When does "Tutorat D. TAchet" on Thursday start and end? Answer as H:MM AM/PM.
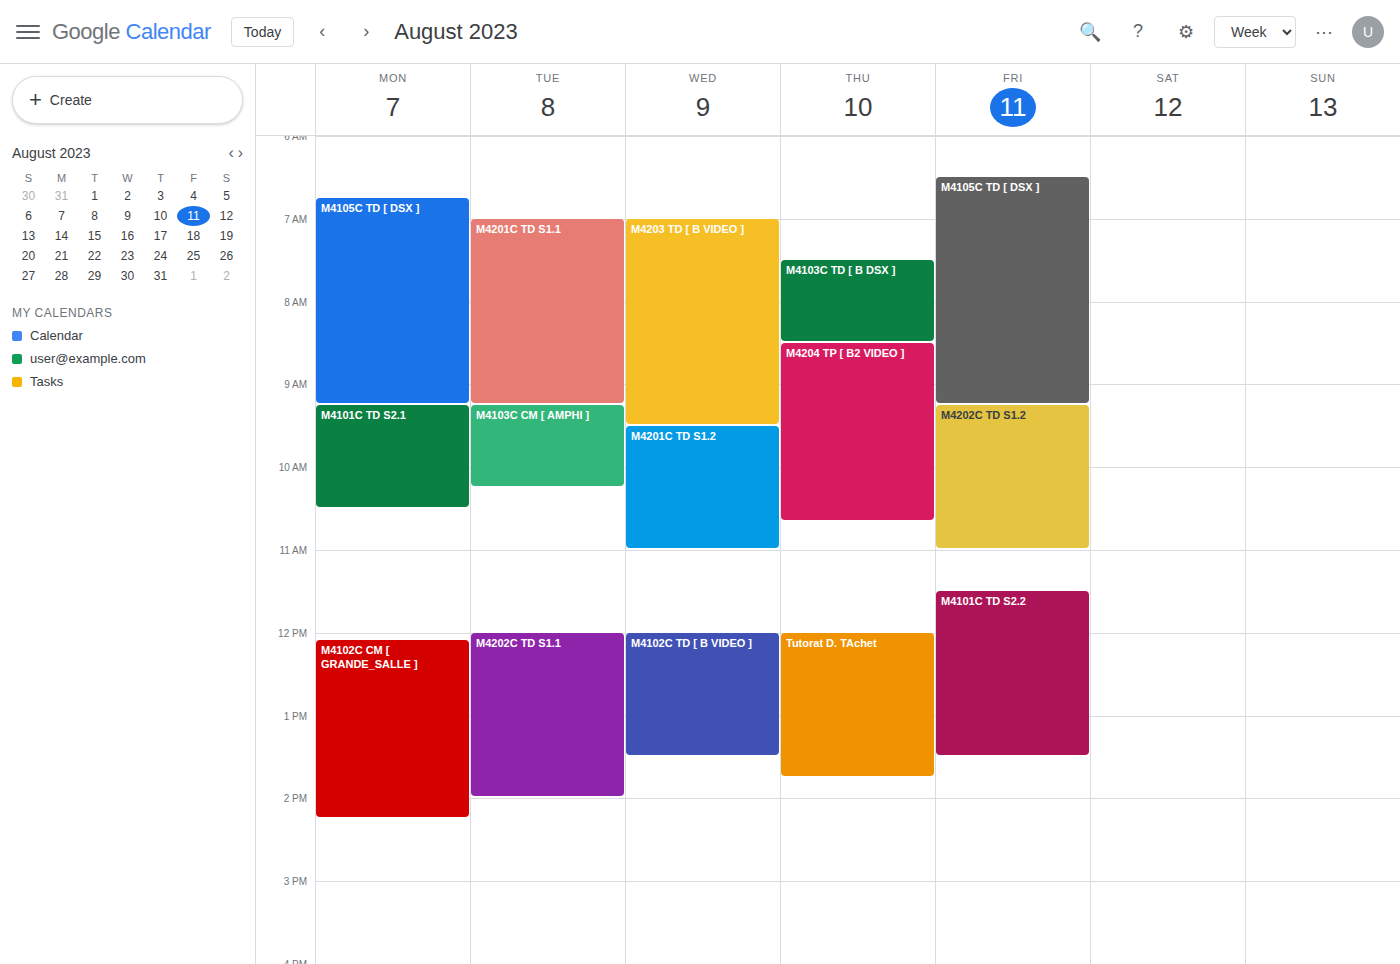
12:00 PM to 1:45 PM